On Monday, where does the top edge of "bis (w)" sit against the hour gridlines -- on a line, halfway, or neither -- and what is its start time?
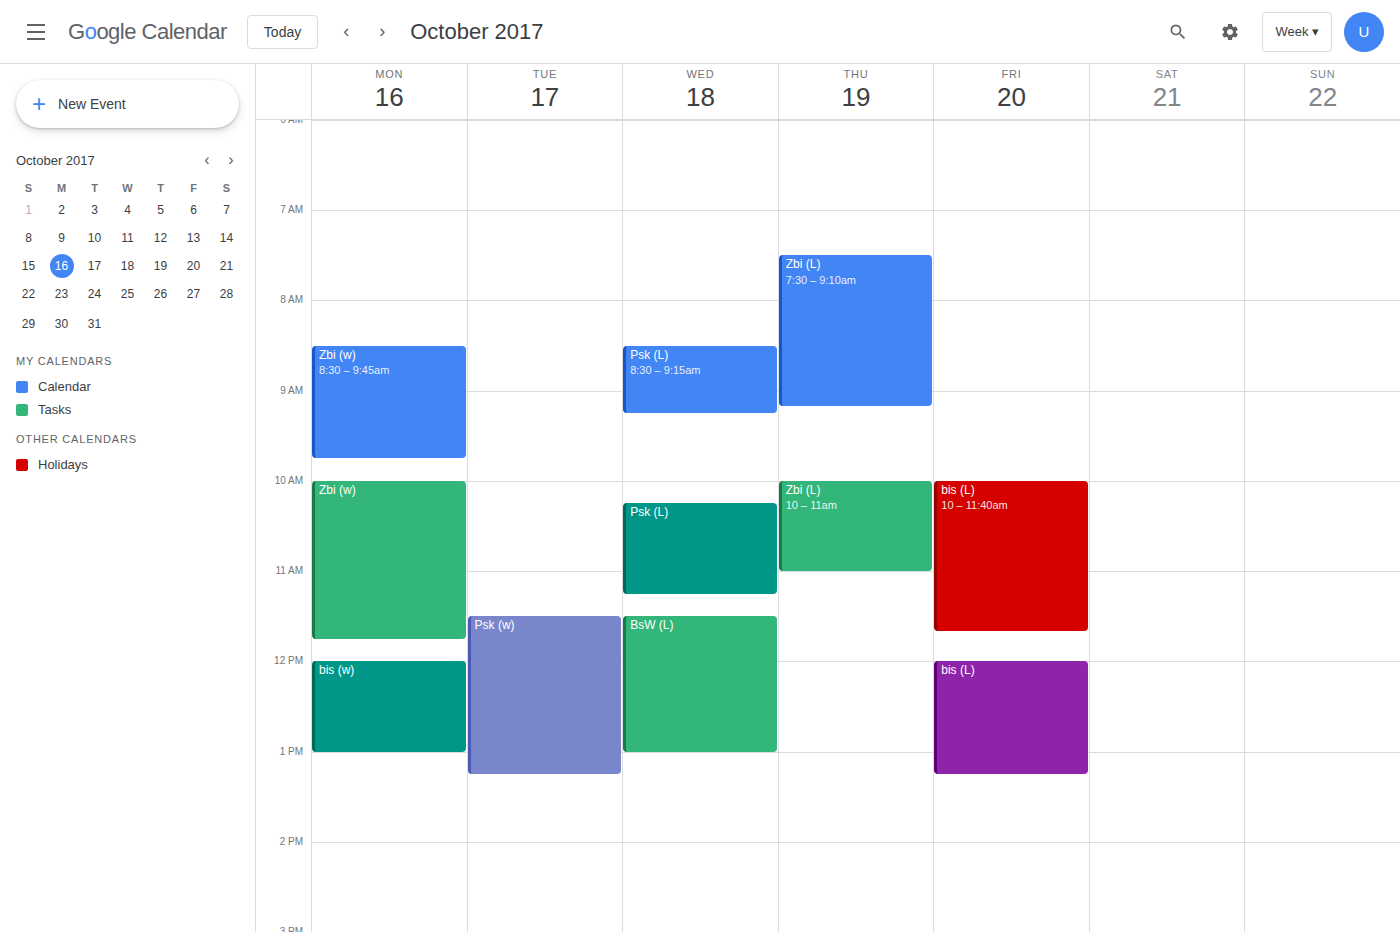
12:00 PM -- exactly on the 12 PM line.